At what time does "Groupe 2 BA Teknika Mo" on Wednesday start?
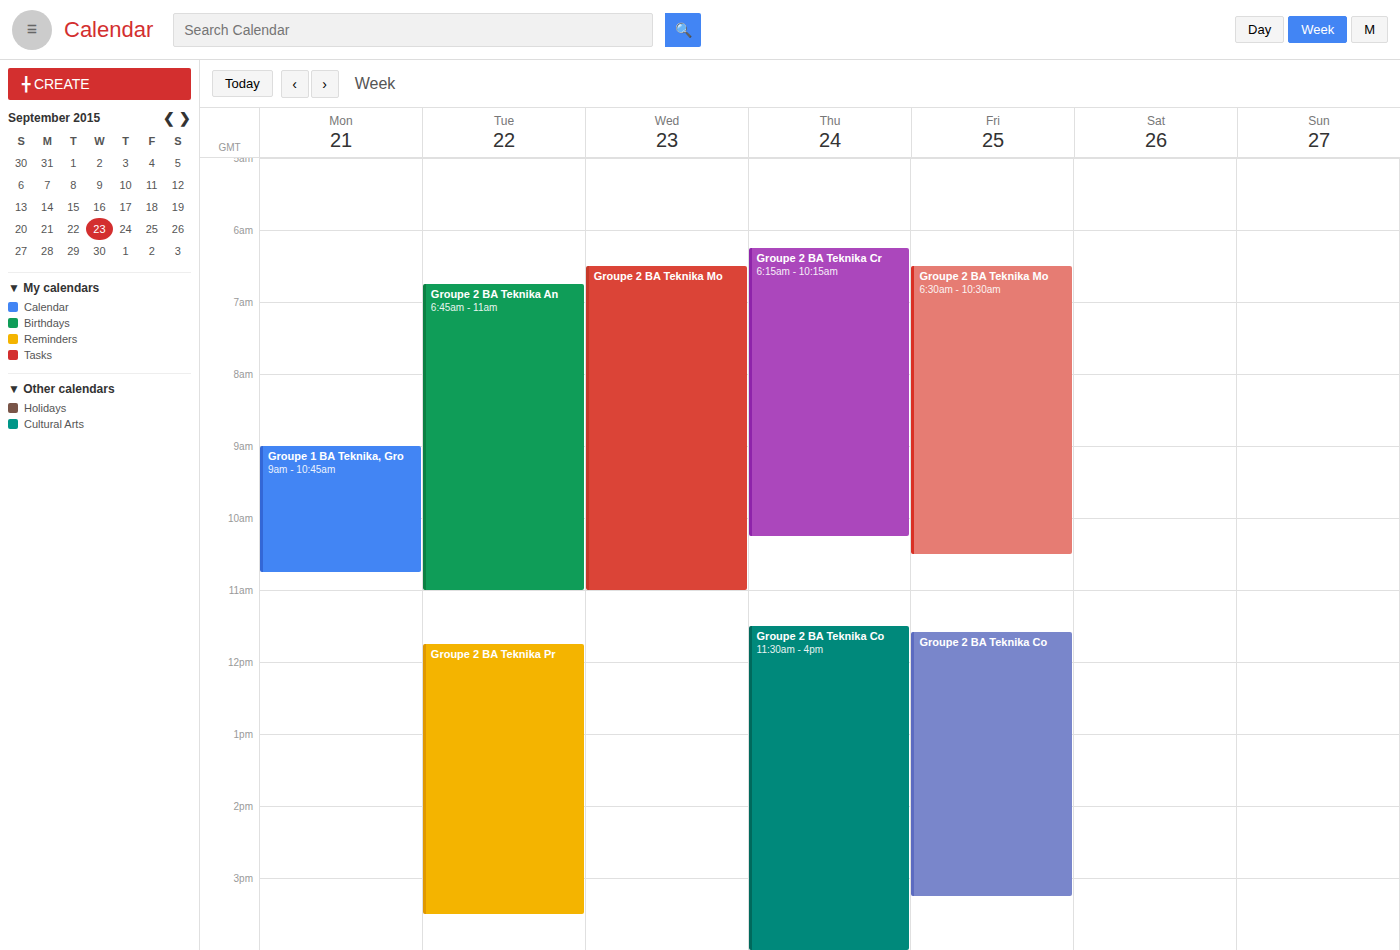
6:30 AM